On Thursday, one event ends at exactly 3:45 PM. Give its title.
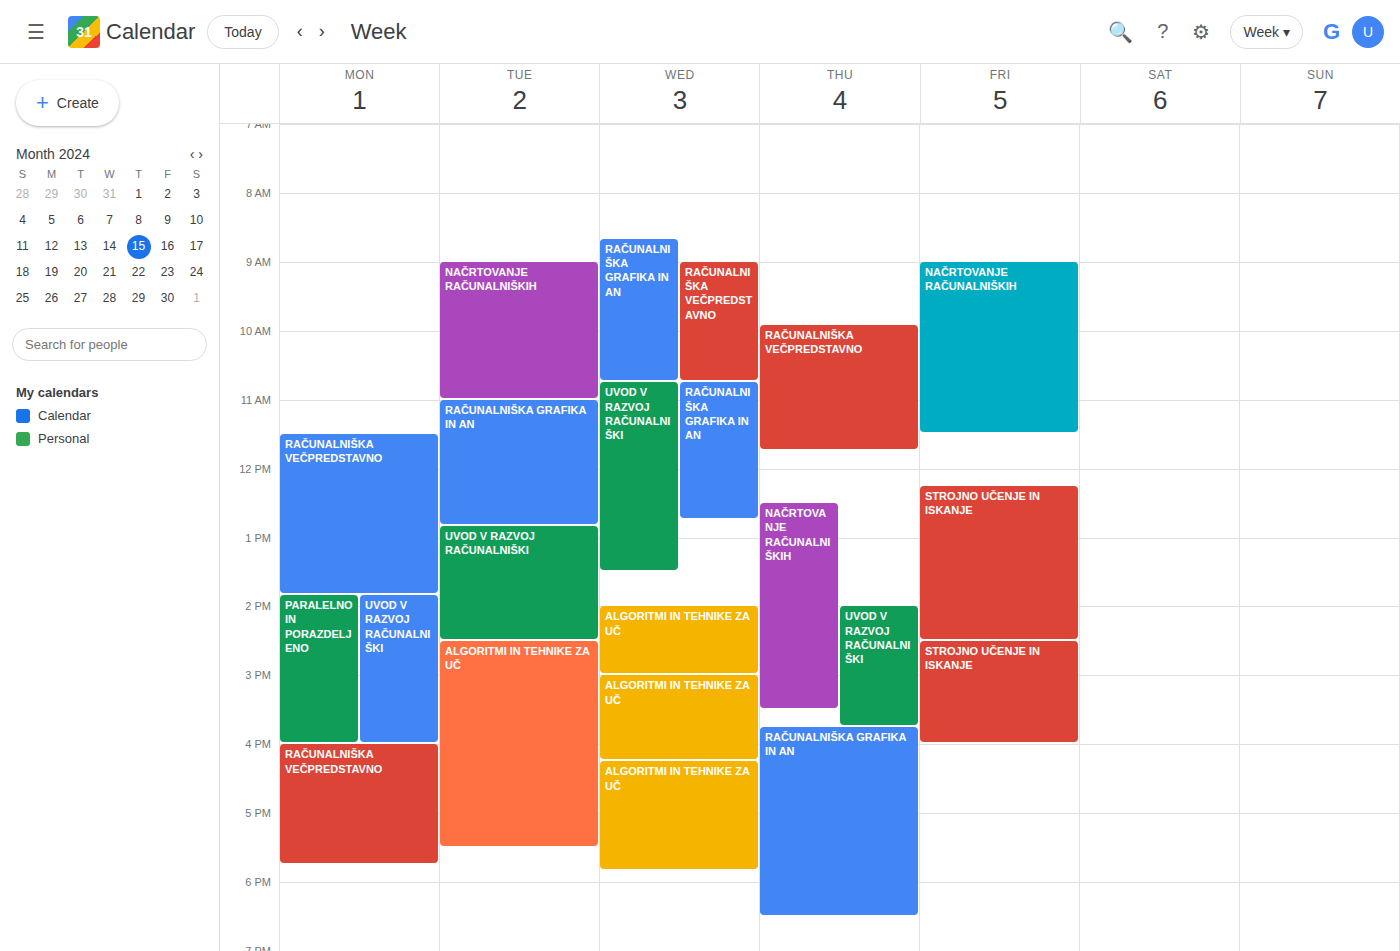
"UVOD V RAZVOJ RAČUNALNIŠKI"